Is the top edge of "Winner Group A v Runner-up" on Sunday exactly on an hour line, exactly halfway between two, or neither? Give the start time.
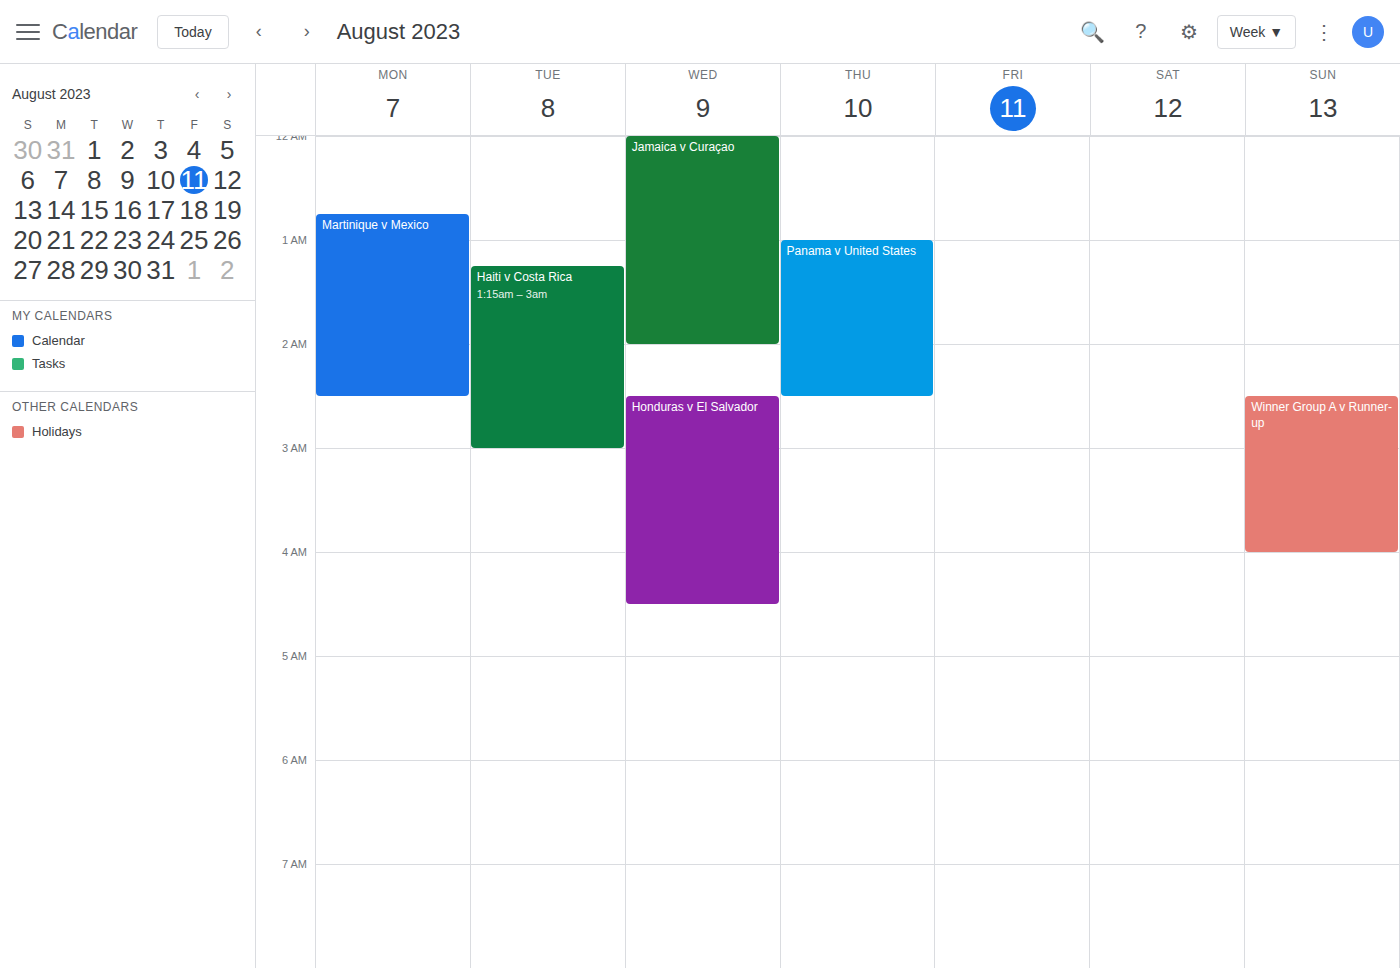
2:30 AM -- halfway between the 2 AM and 3 AM lines.